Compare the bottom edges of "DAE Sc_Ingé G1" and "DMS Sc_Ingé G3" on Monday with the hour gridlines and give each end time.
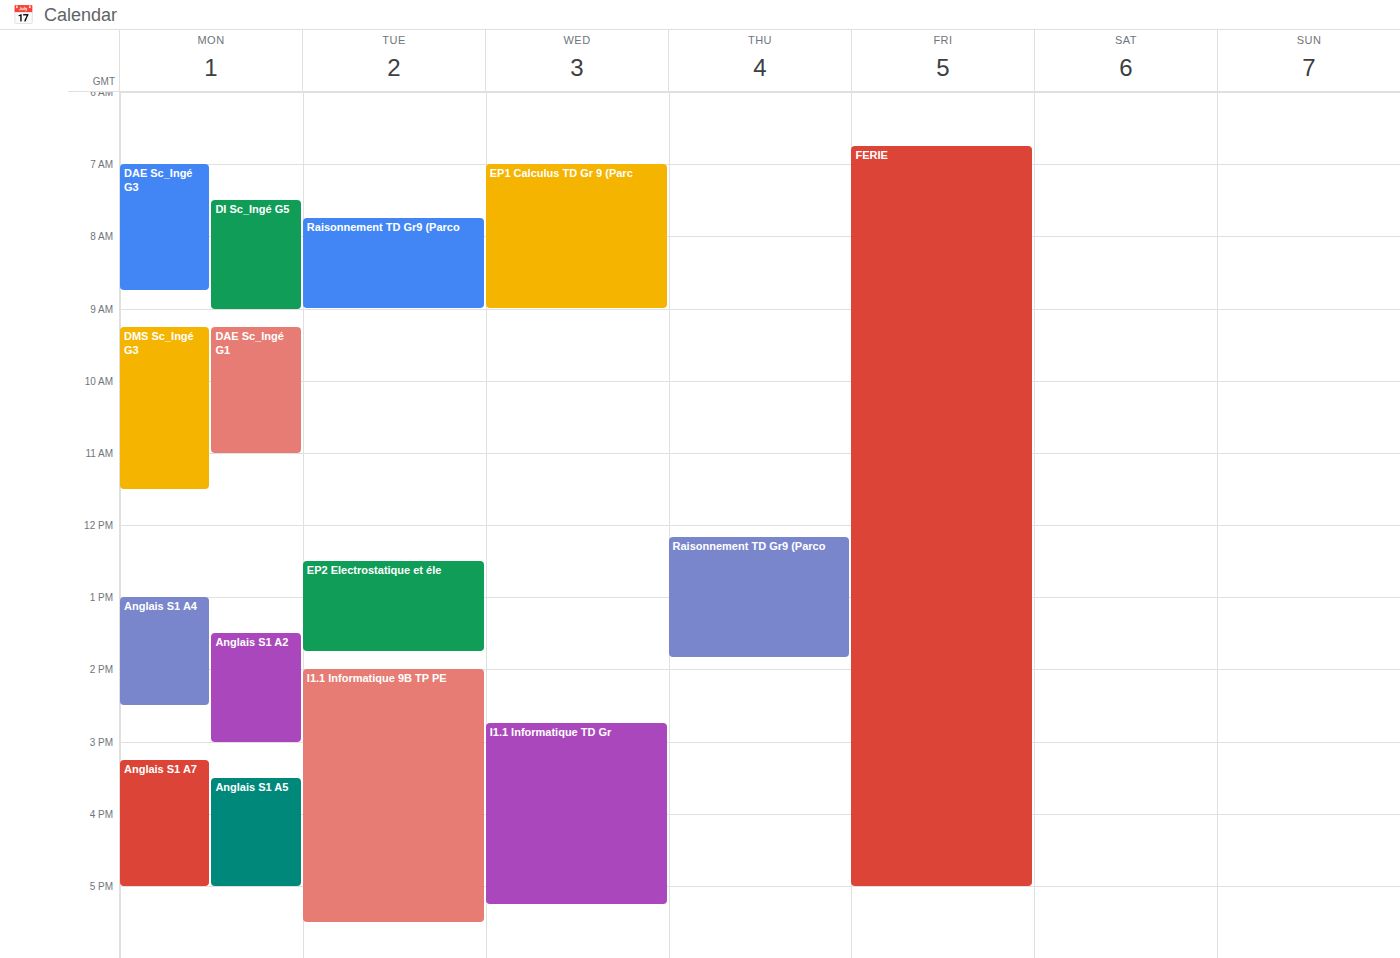
"DAE Sc_Ingé G1": 11:00 AM, exactly on the 11 AM line. "DMS Sc_Ingé G3": 11:30 AM, halfway between the 11 AM and 12 PM lines.